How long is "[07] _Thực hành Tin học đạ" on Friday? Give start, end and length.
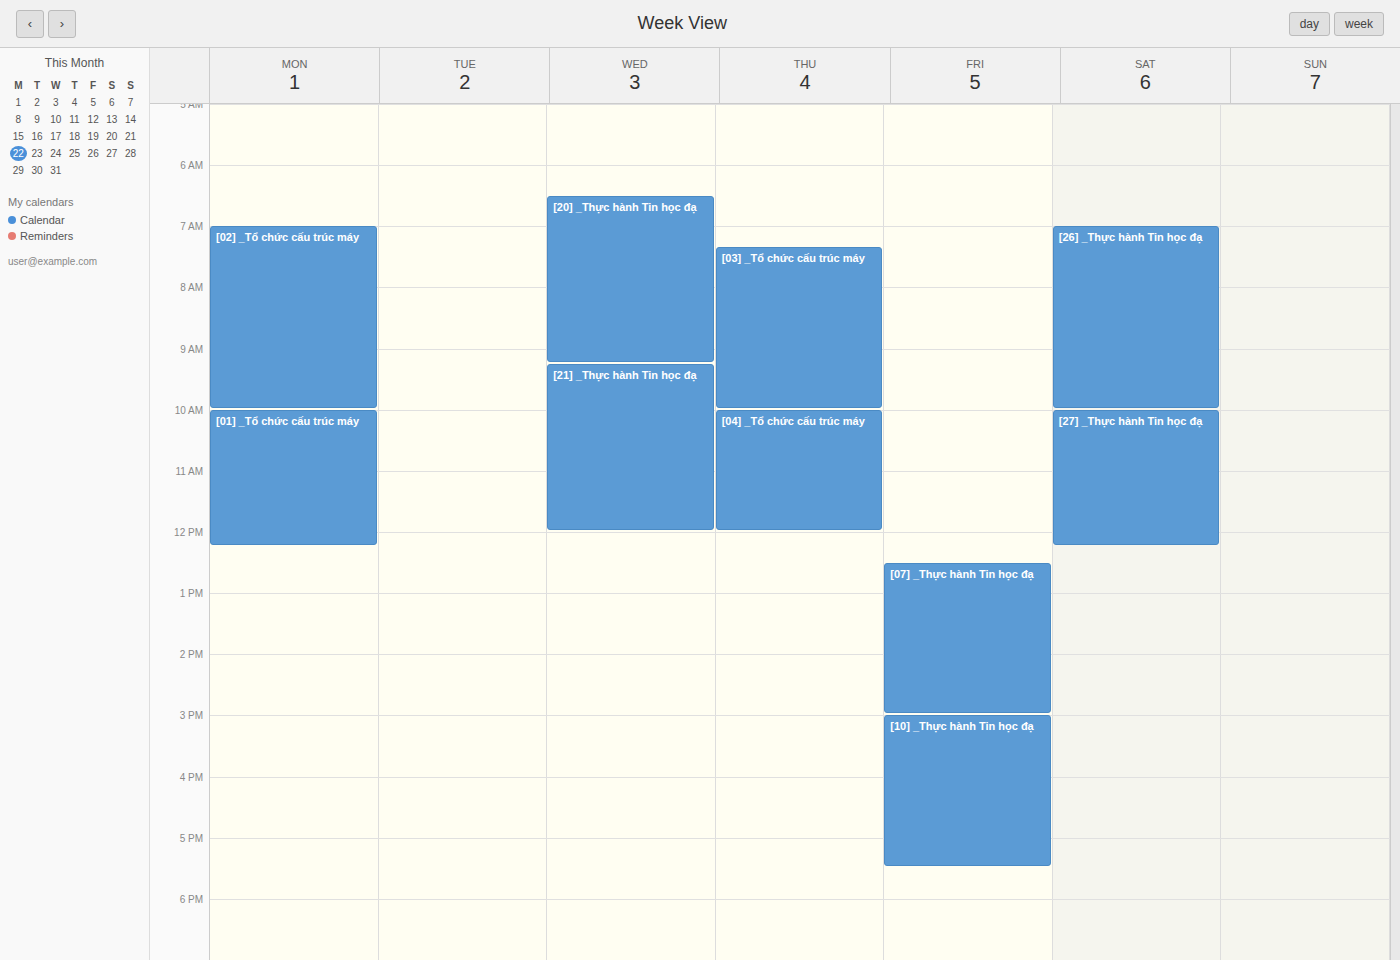
12:30 PM to 3:00 PM, 2 hours 30 minutes